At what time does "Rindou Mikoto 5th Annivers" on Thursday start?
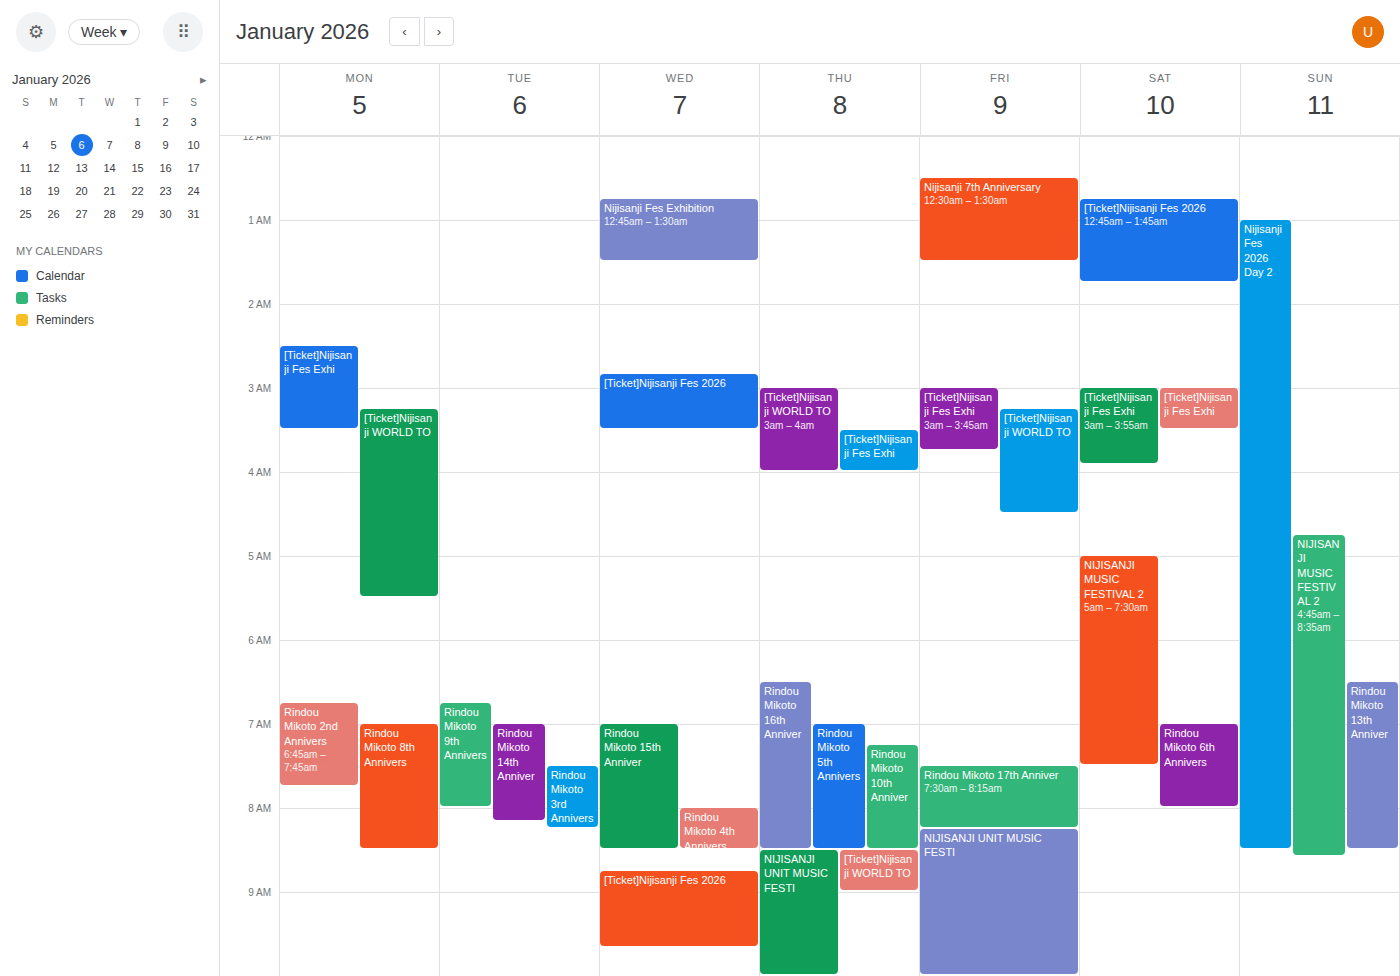
7:00 AM